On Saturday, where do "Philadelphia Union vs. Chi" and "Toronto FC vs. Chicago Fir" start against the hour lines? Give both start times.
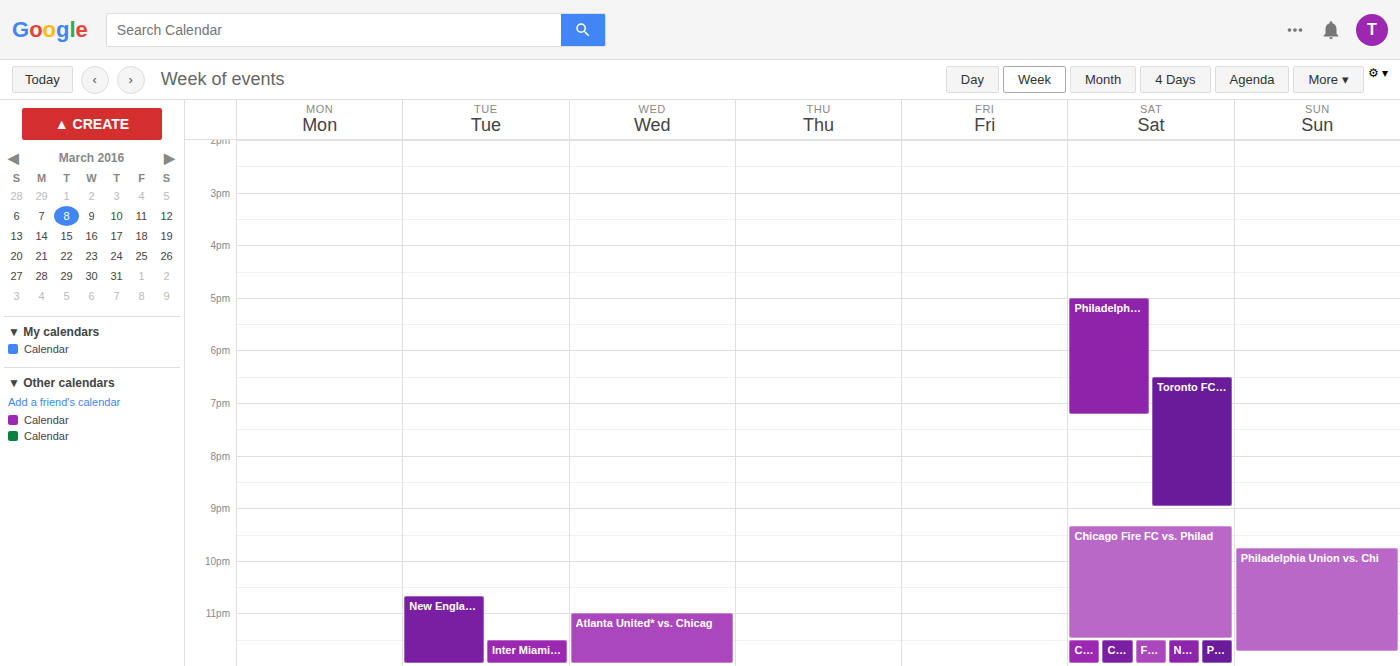
"Philadelphia Union vs. Chi": 5:00 PM, exactly on the 5 PM line. "Toronto FC vs. Chicago Fir": 6:30 PM, halfway between the 6 PM and 7 PM lines.